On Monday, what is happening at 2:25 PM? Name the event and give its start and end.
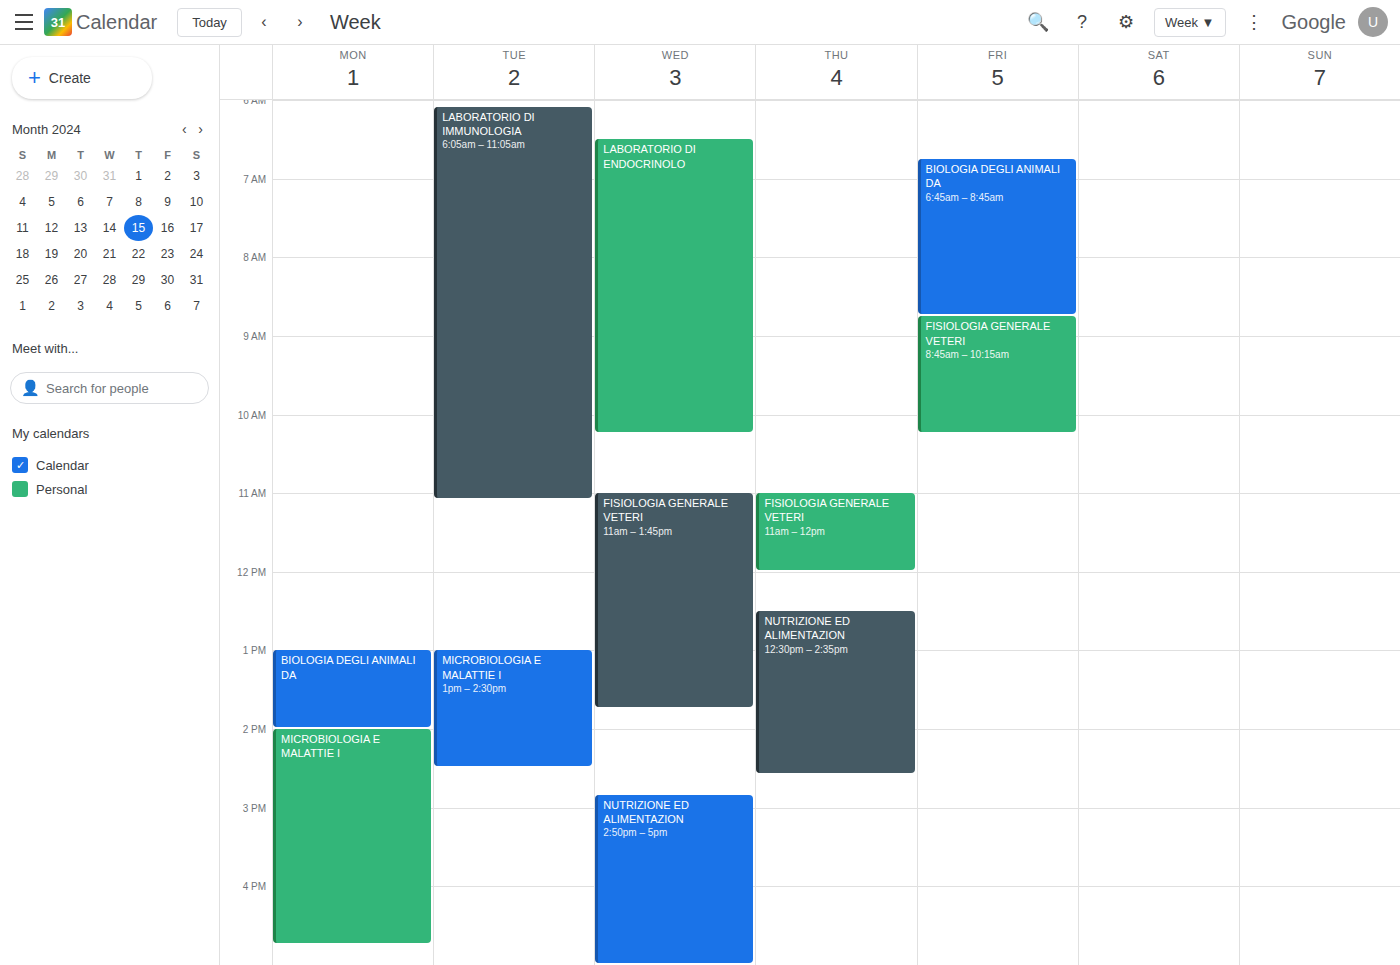
"MICROBIOLOGIA E MALATTIE I", 2:00 PM to 4:45 PM